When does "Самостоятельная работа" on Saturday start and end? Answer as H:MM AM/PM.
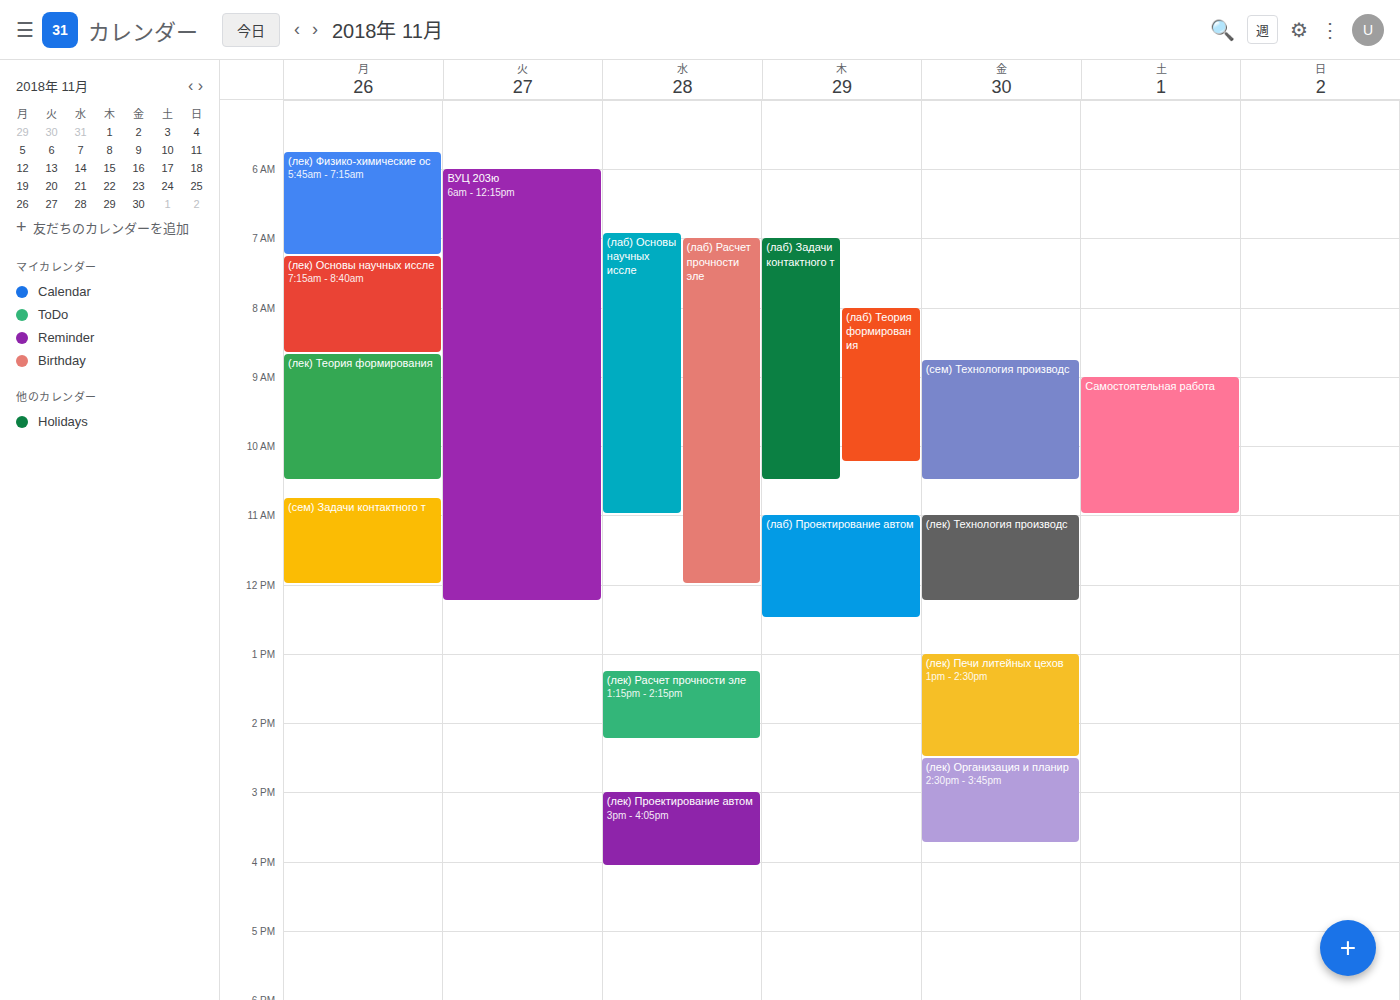
9:00 AM to 11:00 AM